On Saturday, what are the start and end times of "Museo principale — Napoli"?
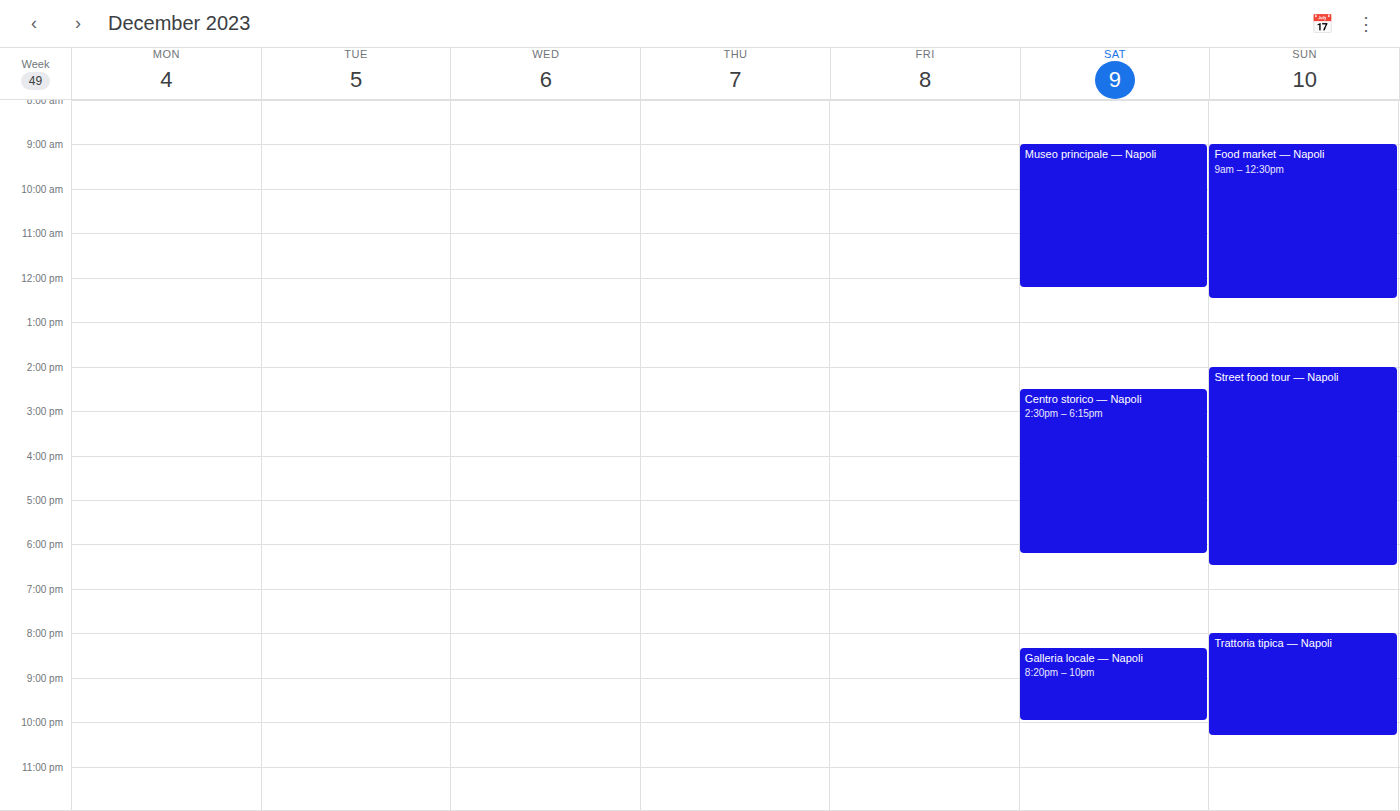
9:00 AM to 12:15 PM